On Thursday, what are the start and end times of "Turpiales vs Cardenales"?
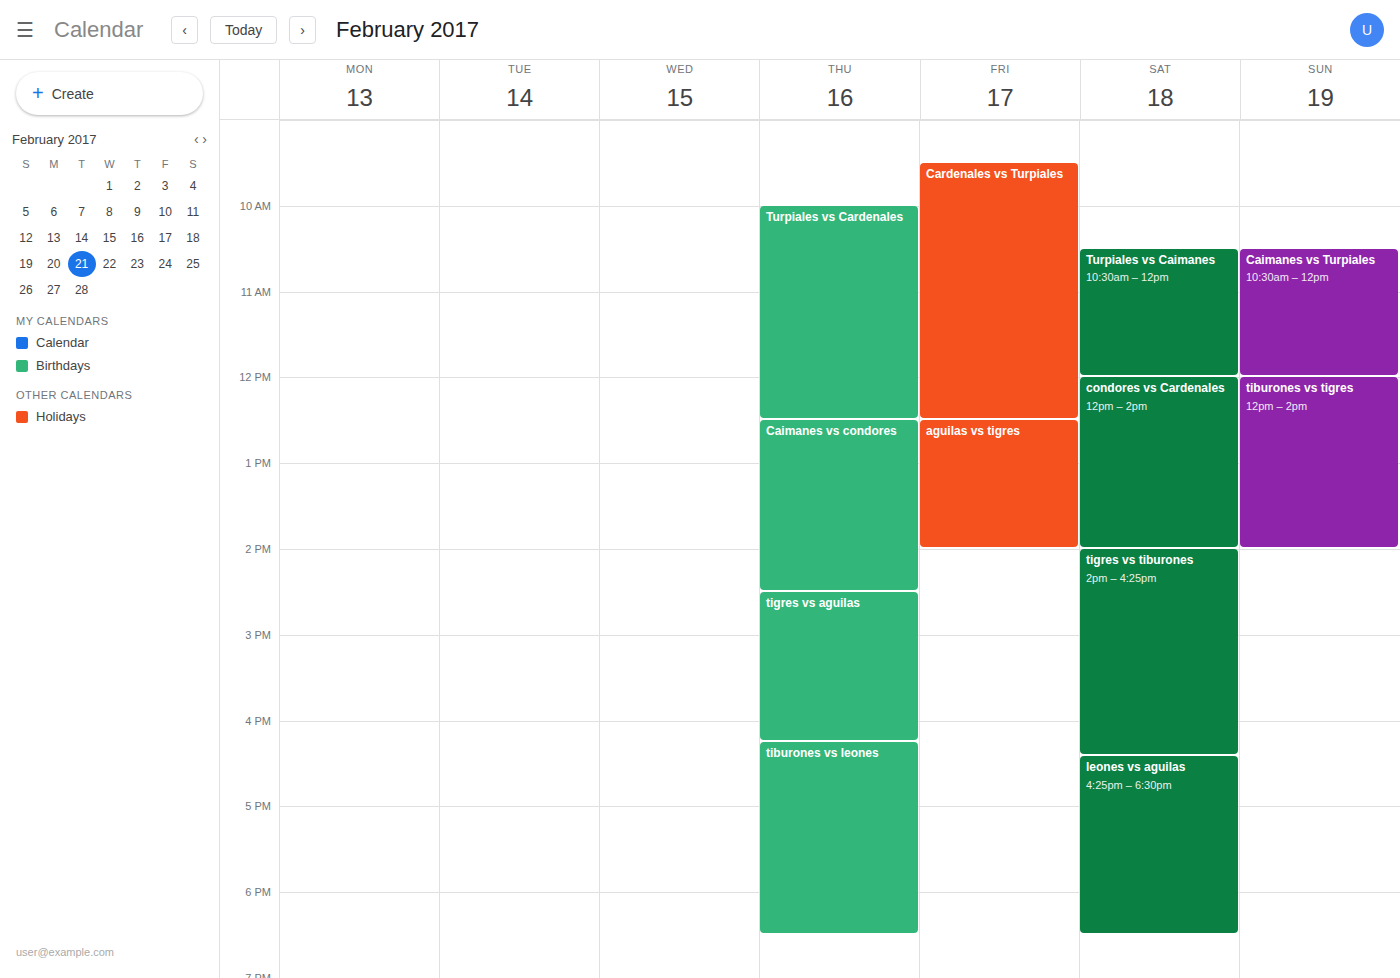
10:00 to 12:30